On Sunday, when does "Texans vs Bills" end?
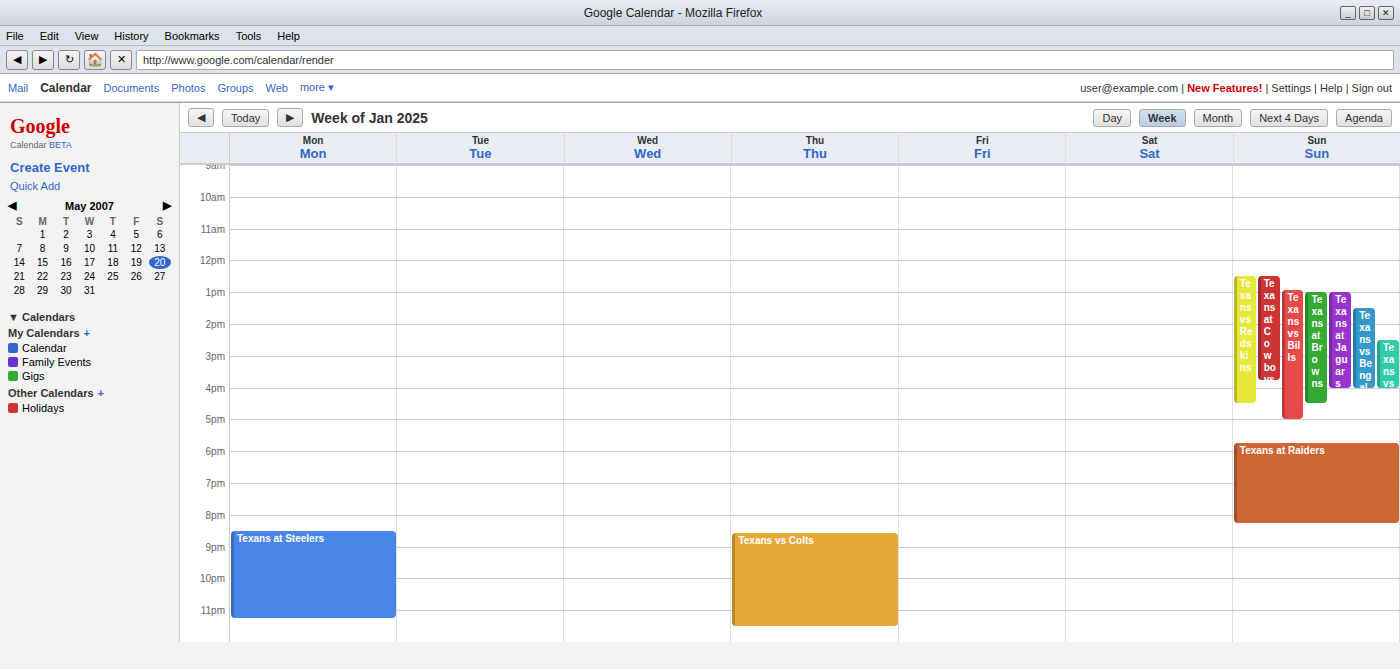
5:00 PM